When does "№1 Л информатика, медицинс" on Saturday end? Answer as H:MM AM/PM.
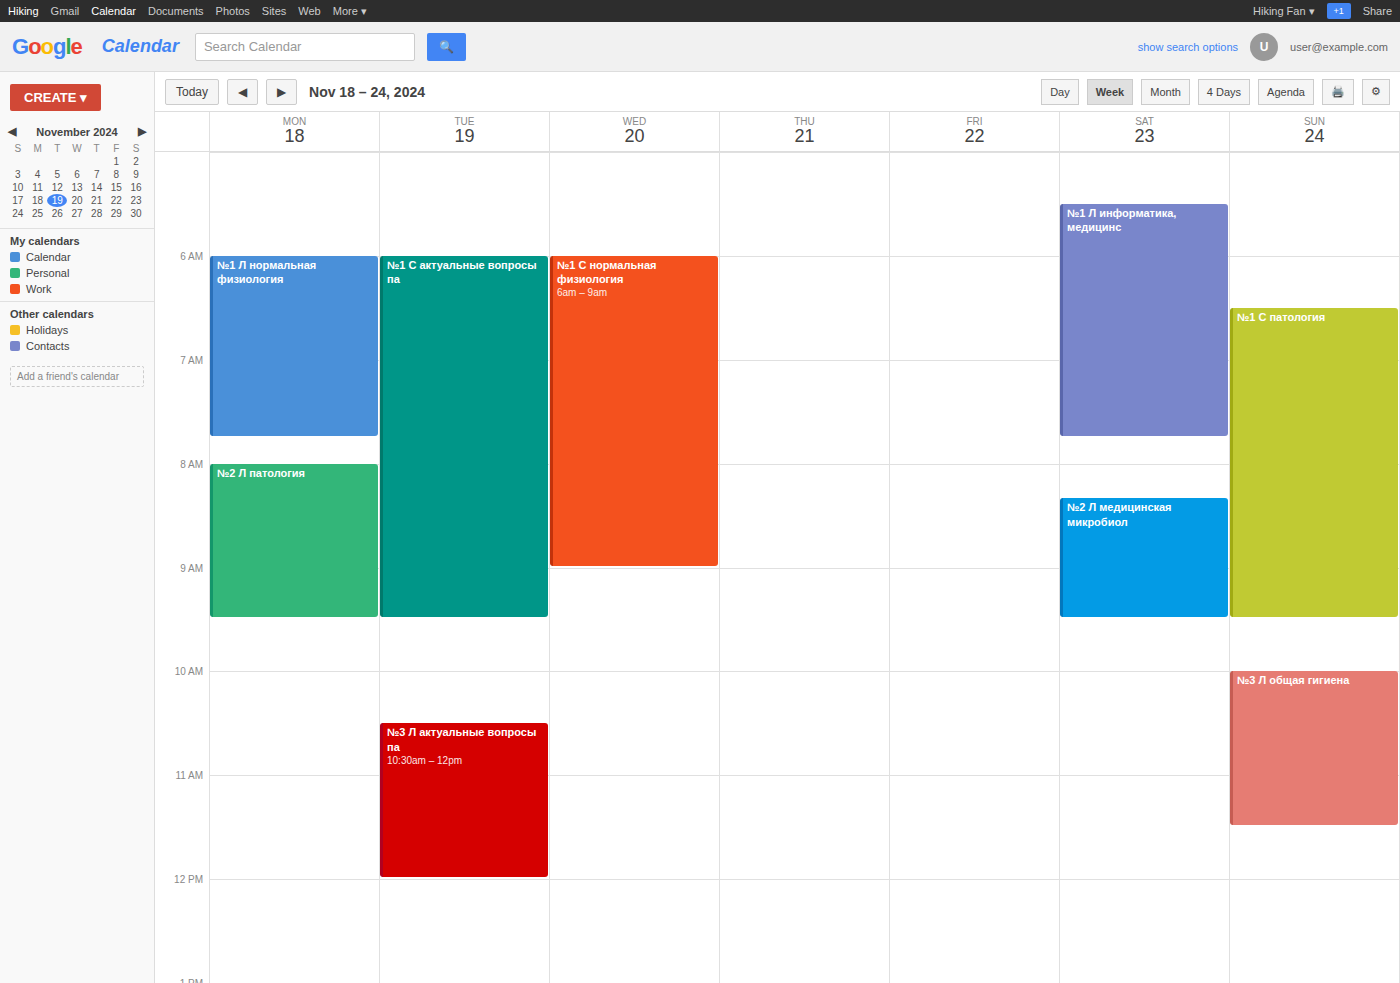
7:45 AM